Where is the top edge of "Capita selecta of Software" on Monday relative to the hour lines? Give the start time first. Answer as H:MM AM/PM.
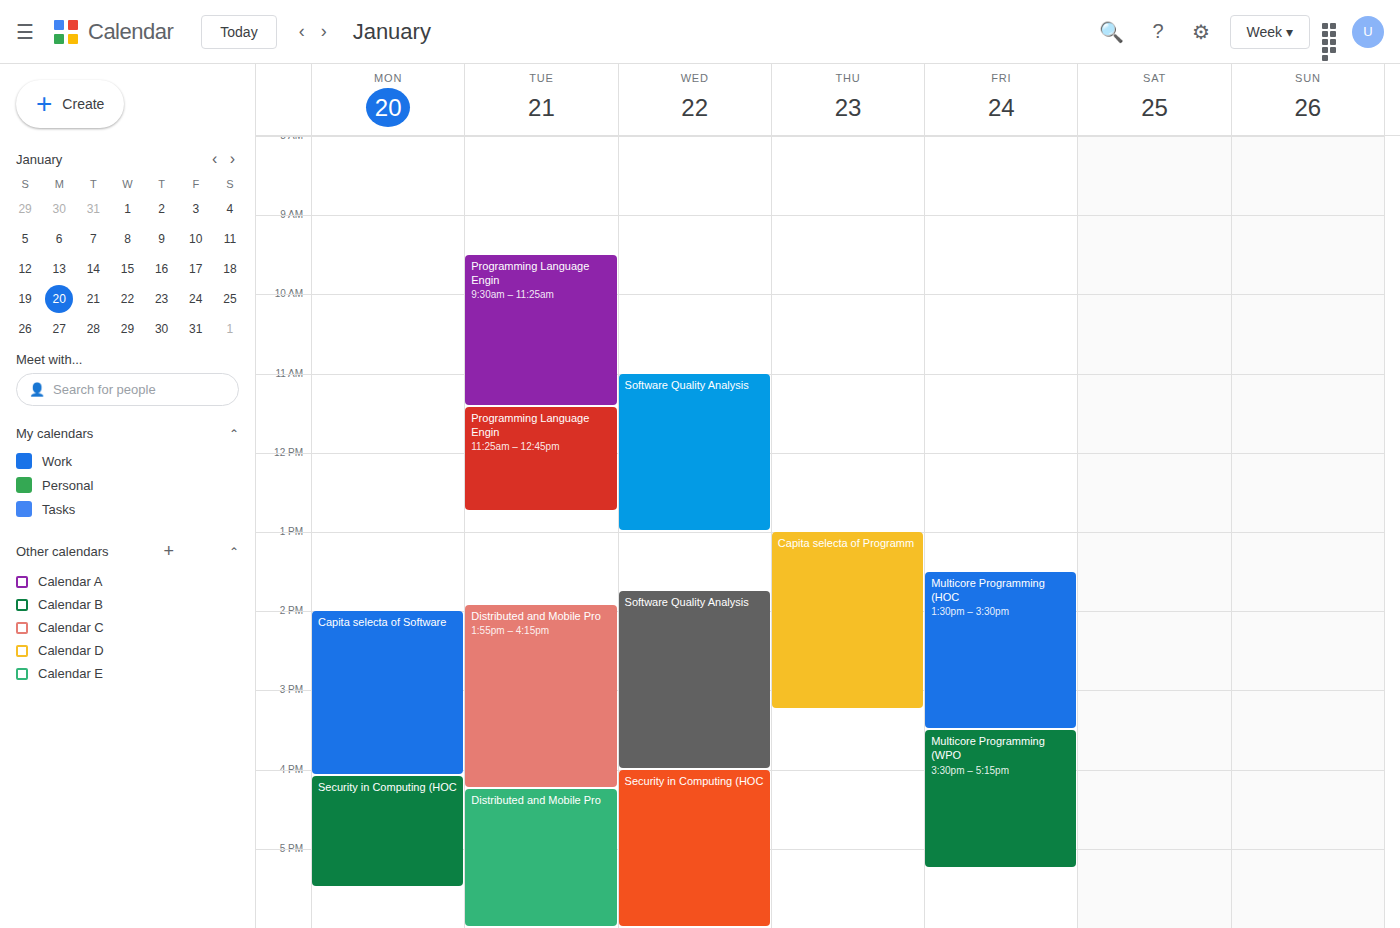
2:00 PM -- exactly on the 2 PM line.